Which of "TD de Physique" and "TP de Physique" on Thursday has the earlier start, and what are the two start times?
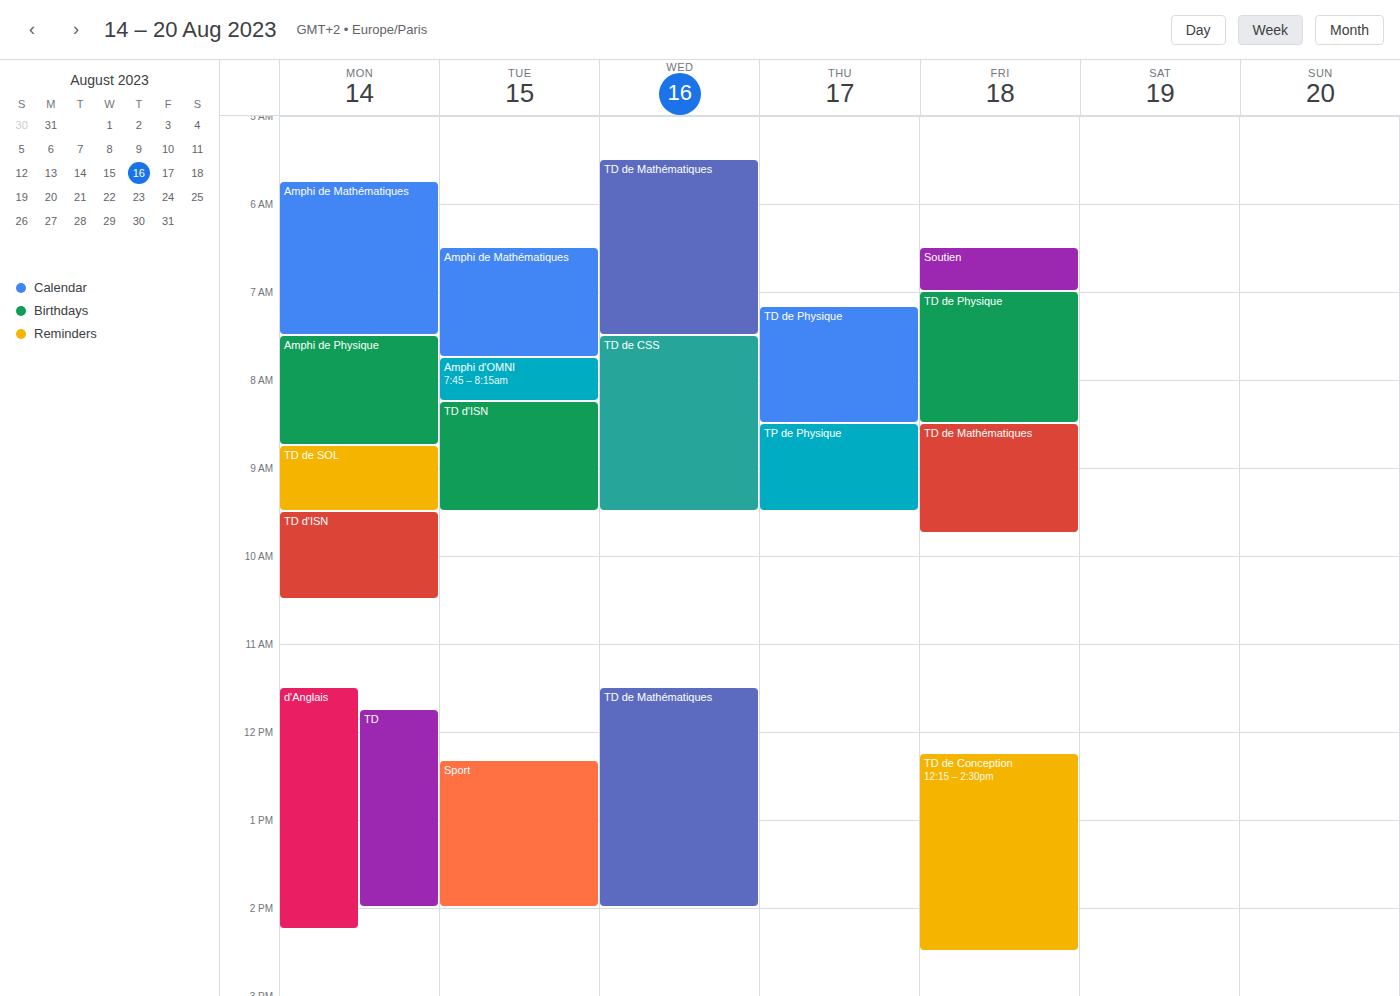
"TD de Physique" 7:10 AM; "TP de Physique" 8:30 AM.